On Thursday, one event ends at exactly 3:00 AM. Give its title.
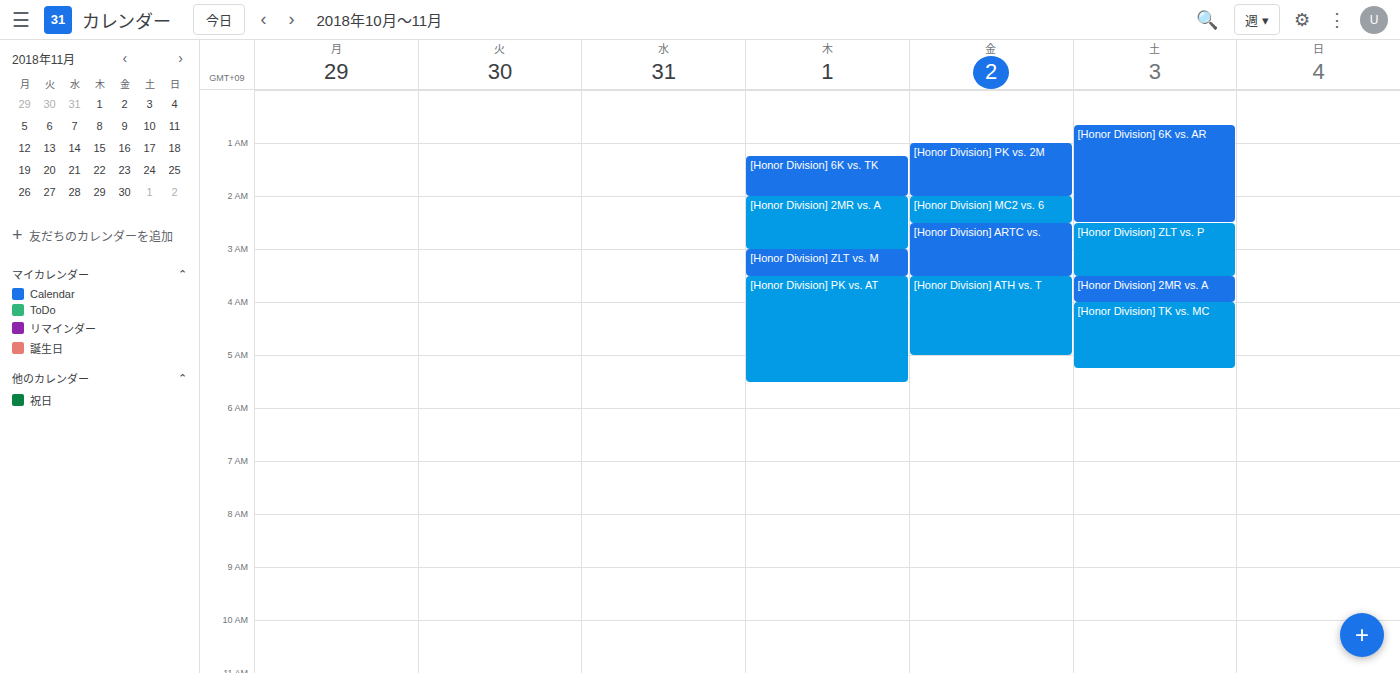
"[Honor Division] 2MR vs. A"